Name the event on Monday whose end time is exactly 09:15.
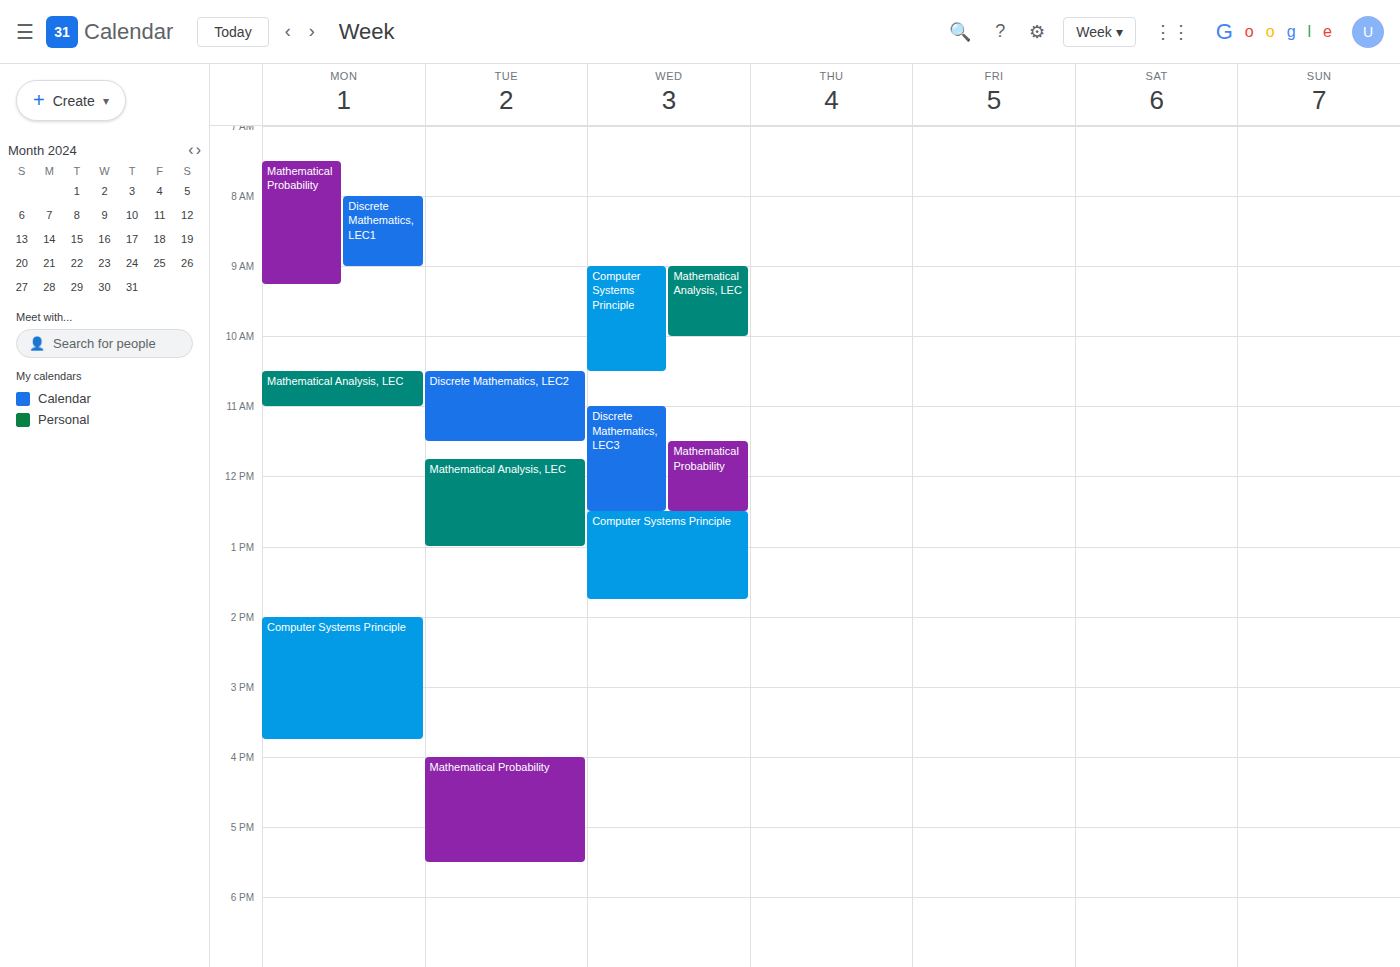
"Mathematical Probability"